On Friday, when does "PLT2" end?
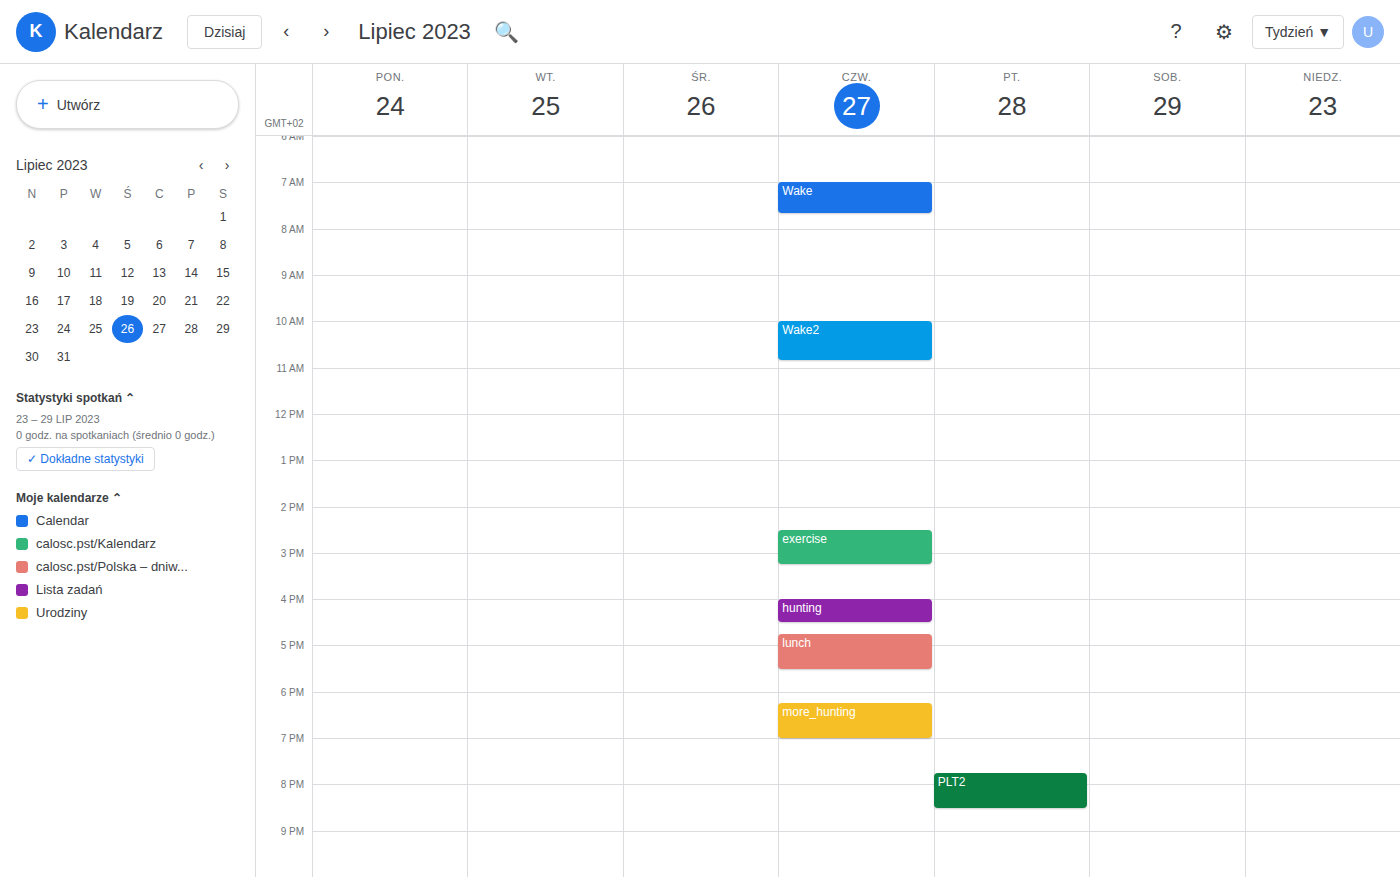
20:30